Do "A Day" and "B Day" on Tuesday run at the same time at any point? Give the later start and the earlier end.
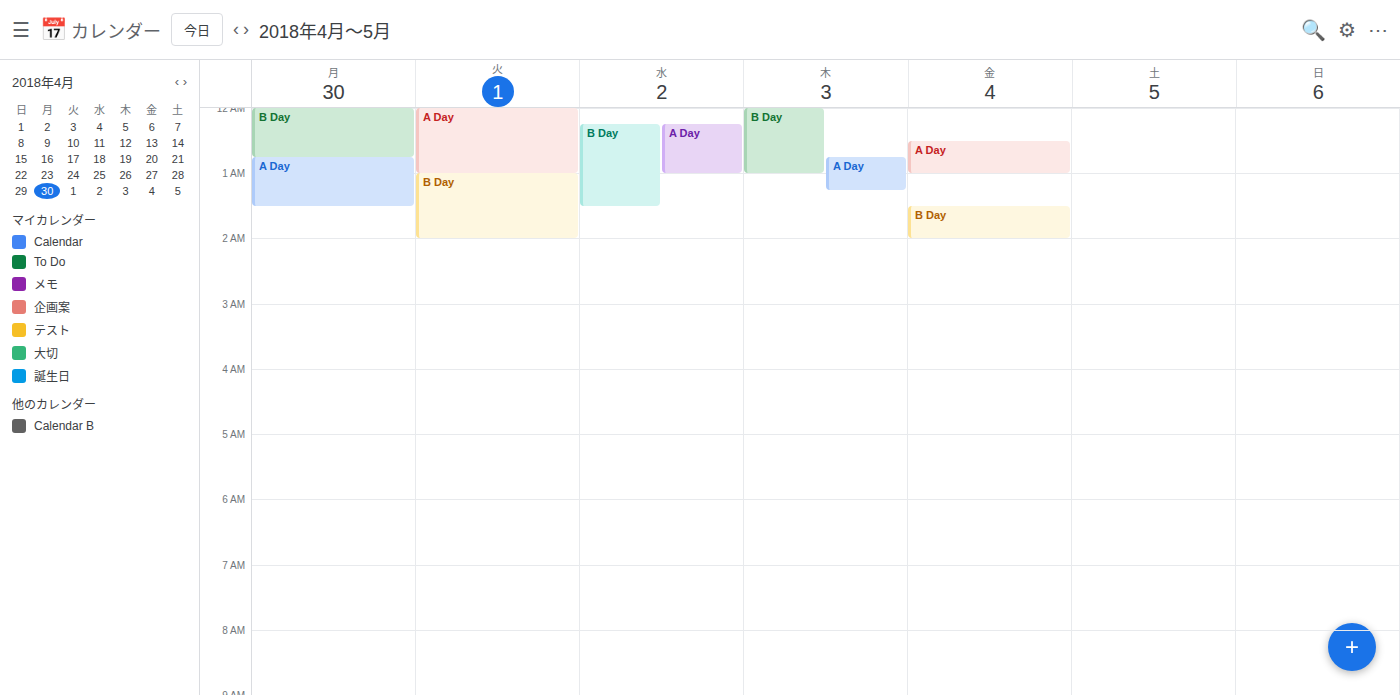
"A Day" ends at 1:00 AM, exactly when "B Day" starts -- they touch but do not overlap.